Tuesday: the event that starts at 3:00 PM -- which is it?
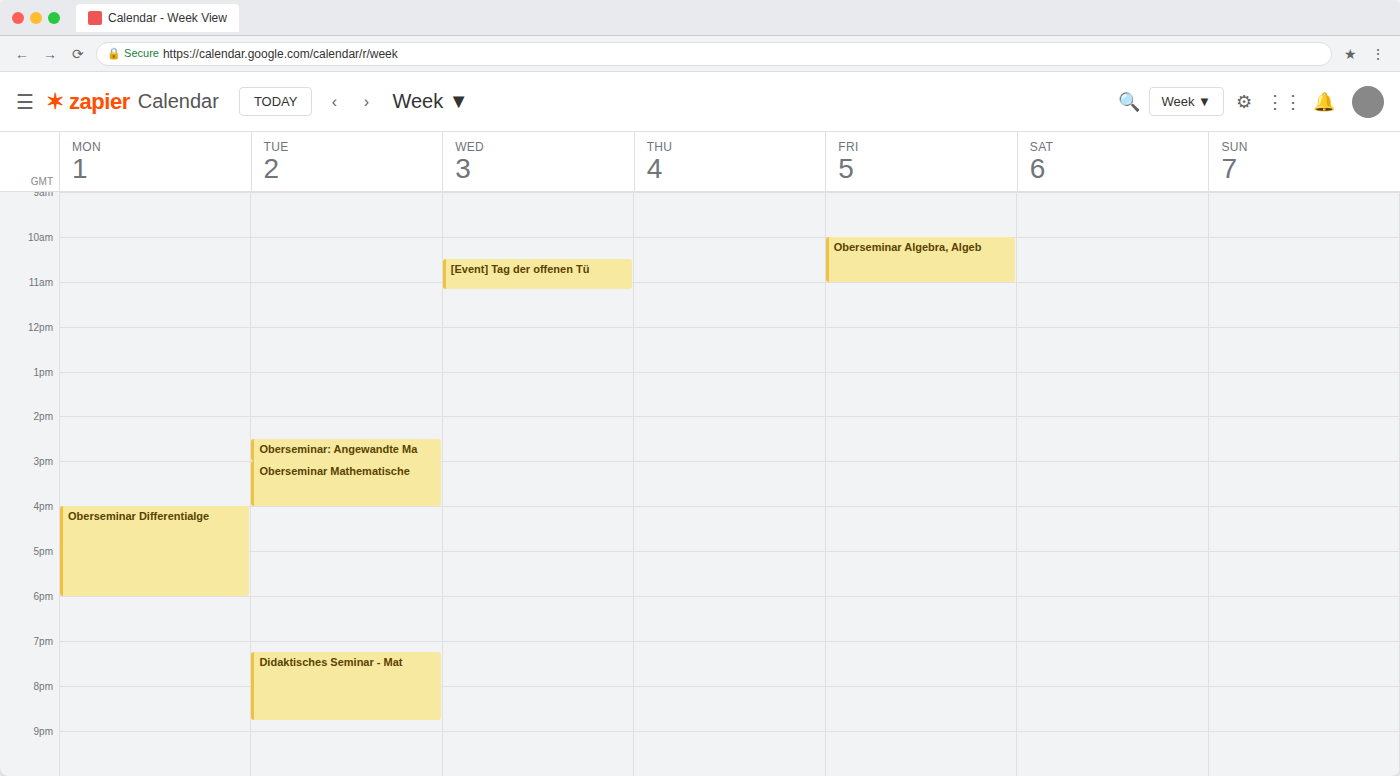
"Oberseminar Mathematische"